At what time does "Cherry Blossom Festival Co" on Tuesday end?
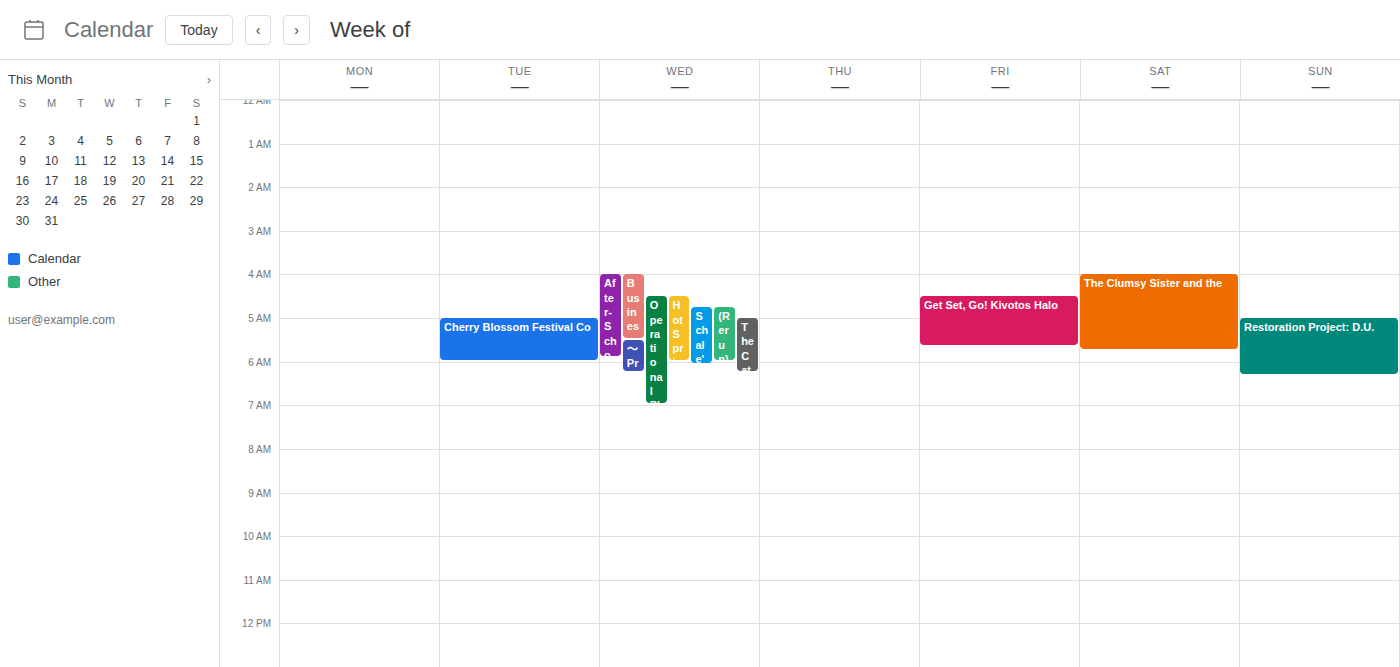
6:00 AM